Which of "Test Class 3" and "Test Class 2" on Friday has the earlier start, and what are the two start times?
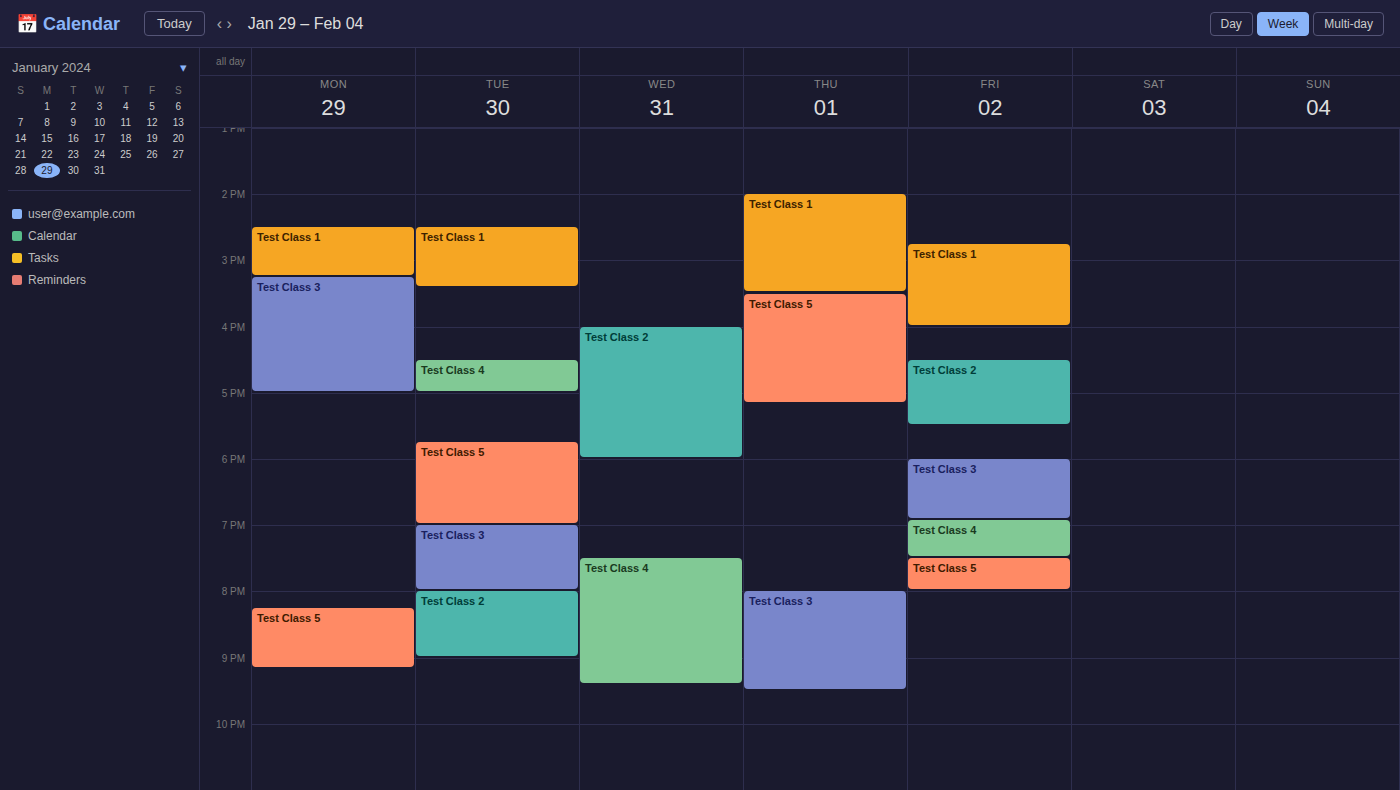
"Test Class 2" 4:30 PM; "Test Class 3" 6:00 PM.